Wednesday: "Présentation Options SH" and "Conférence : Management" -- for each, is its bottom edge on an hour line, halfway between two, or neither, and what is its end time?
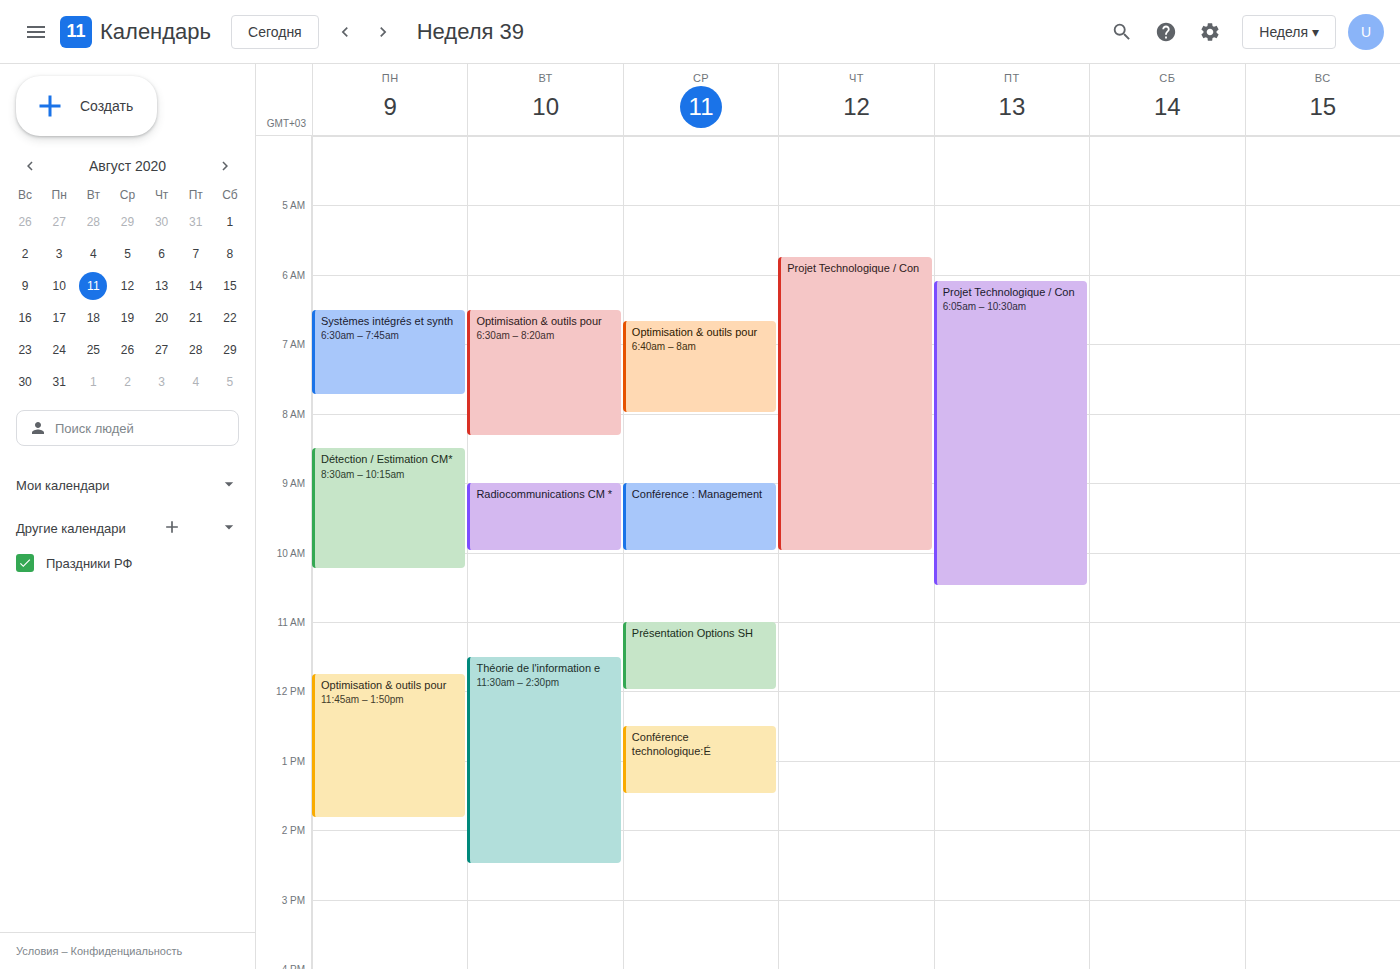
"Présentation Options SH": 12:00 PM, exactly on the 12 PM line. "Conférence : Management": 10:00 AM, exactly on the 10 AM line.